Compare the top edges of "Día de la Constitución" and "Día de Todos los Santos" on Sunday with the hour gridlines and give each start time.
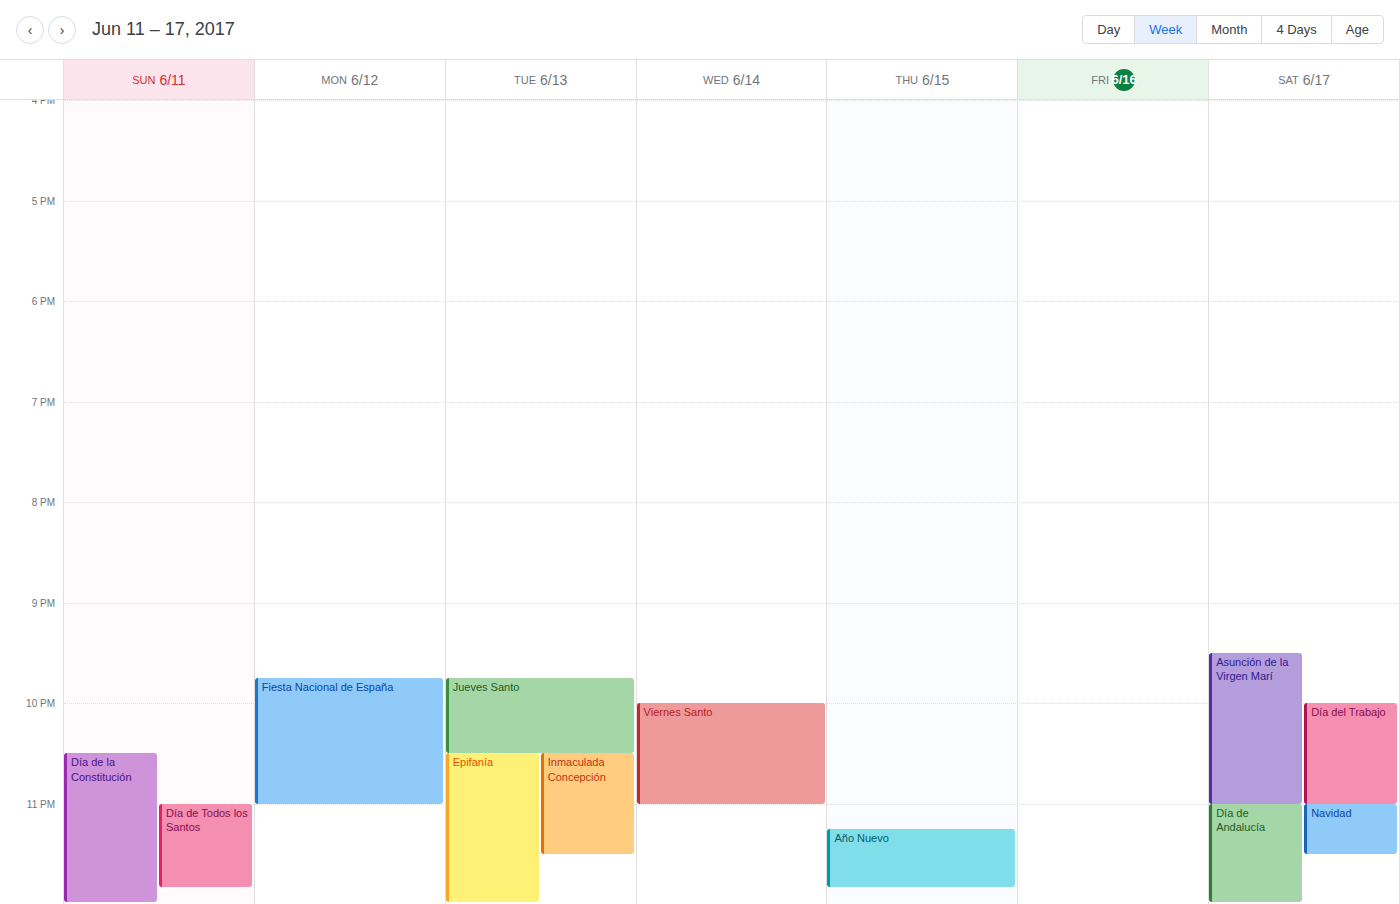
"Día de la Constitución": 10:30 PM, halfway between the 10 PM and 11 PM lines. "Día de Todos los Santos": 11:00 PM, exactly on the 11 PM line.